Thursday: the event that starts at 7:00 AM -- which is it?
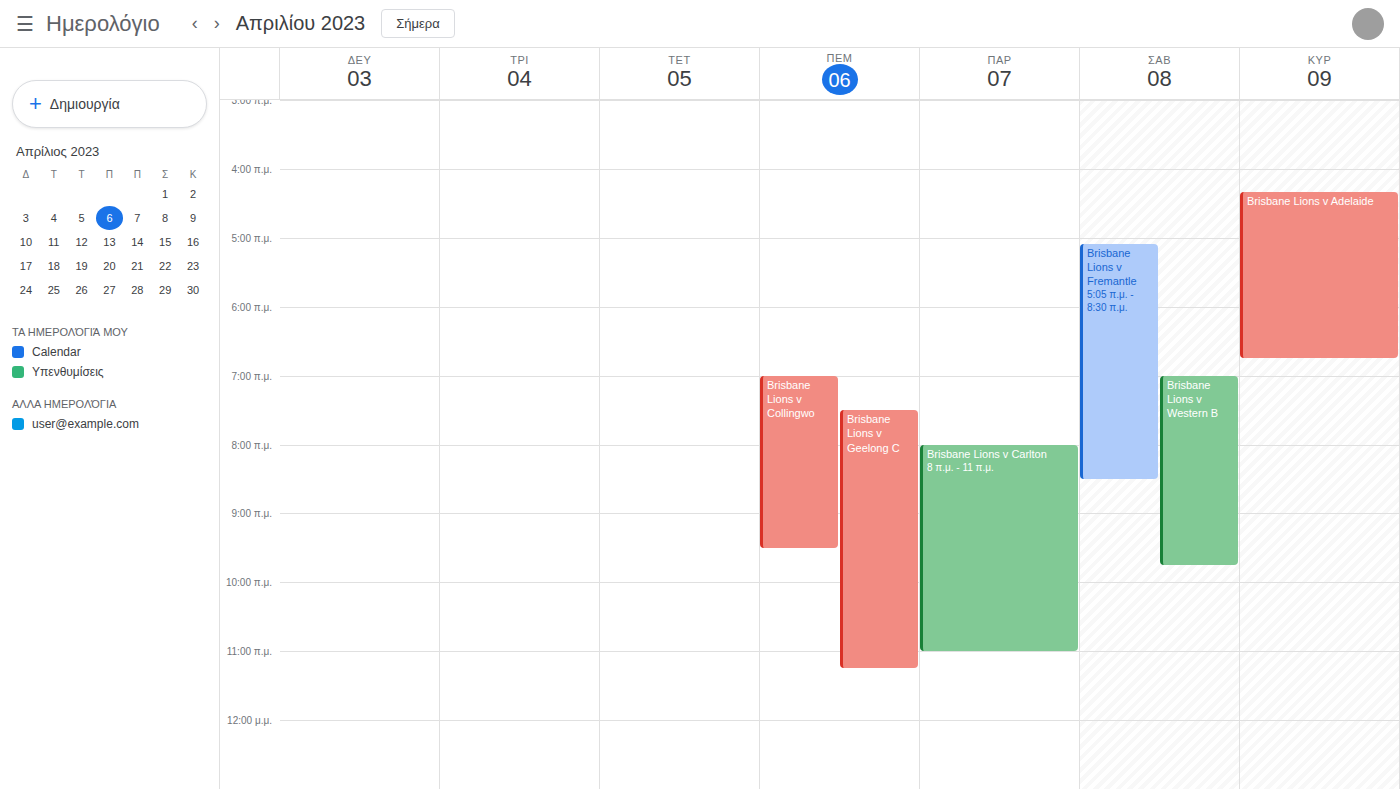
"Brisbane Lions v Collingwo"